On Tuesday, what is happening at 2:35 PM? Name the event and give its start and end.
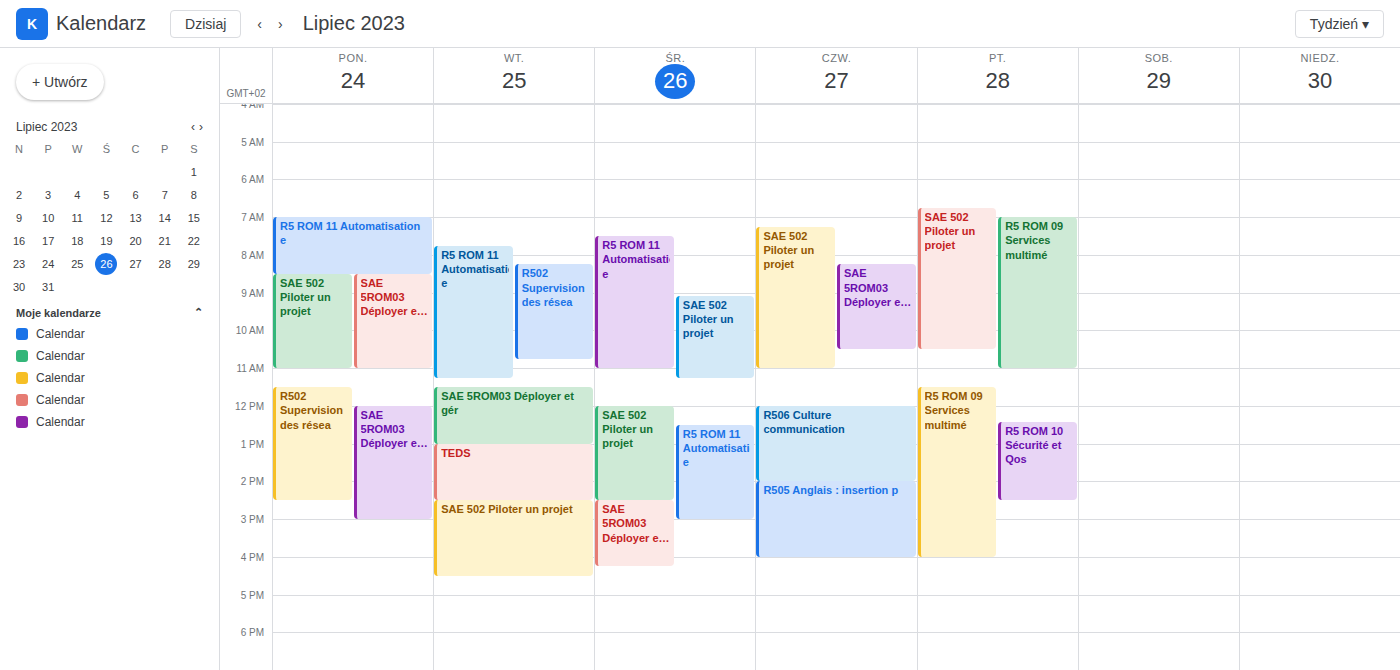
"SAE 502 Piloter un projet", 2:30 PM to 4:30 PM